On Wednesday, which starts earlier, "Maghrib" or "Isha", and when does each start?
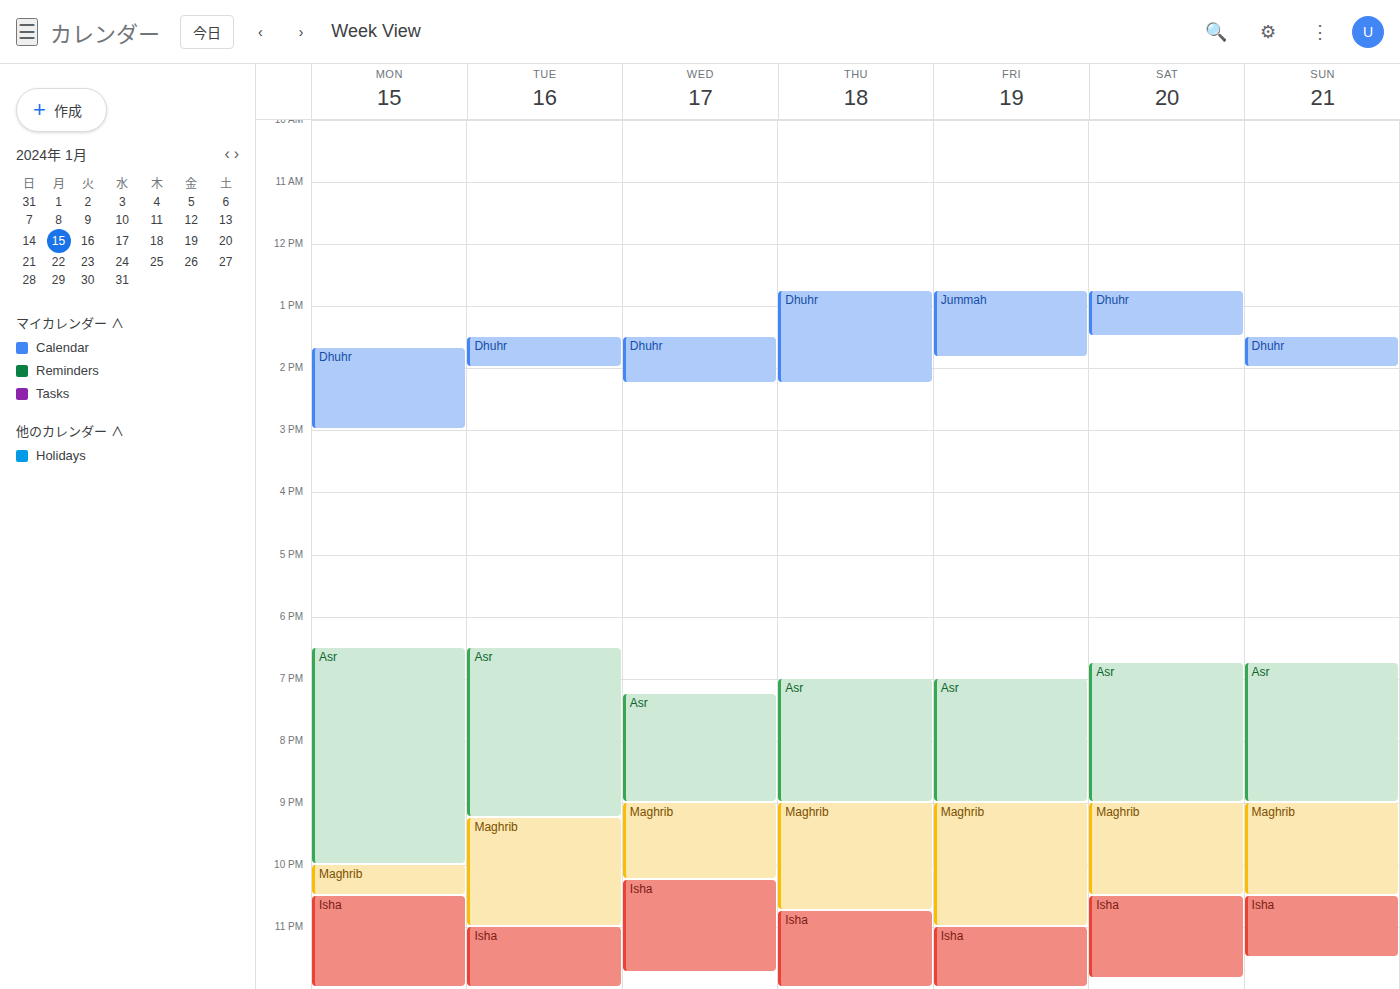
"Maghrib" 9:00 PM; "Isha" 10:15 PM.